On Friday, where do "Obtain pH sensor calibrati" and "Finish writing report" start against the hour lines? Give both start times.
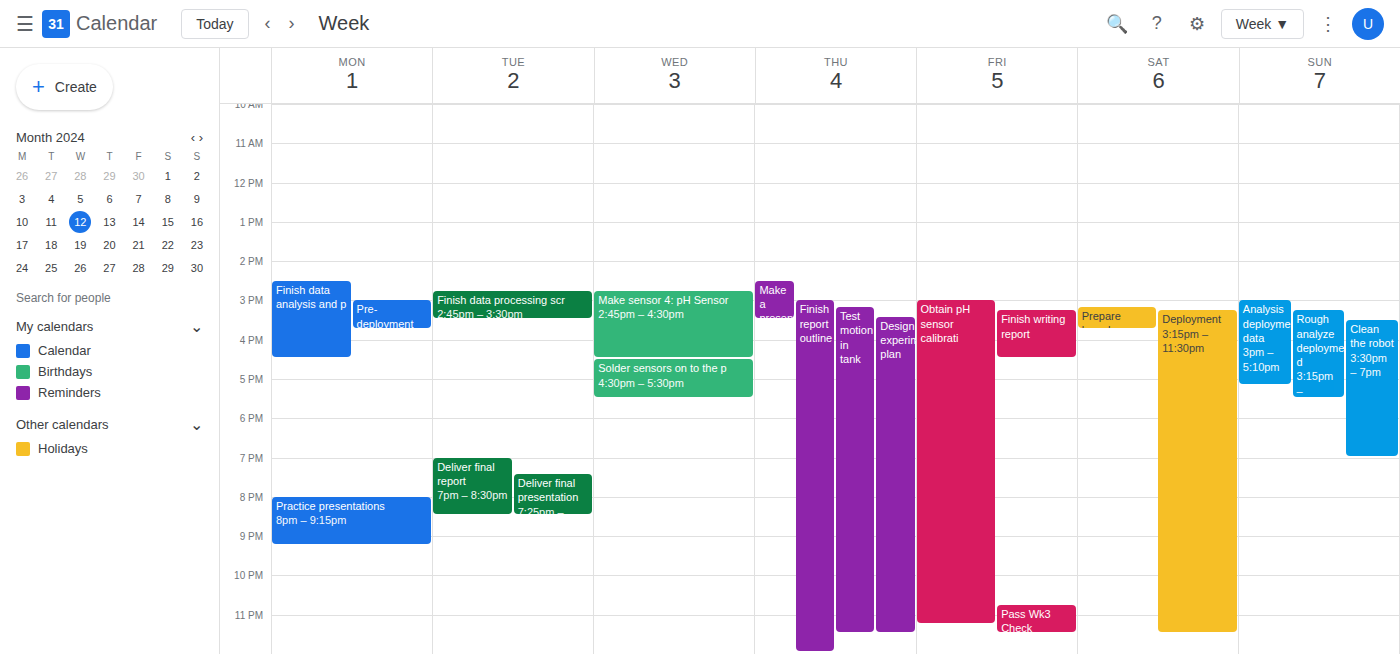
"Obtain pH sensor calibrati": 15:00, exactly on the 15:00 line. "Finish writing report": 15:15, neither: a quarter of the way from the 15:00 line to the 16:00 line.